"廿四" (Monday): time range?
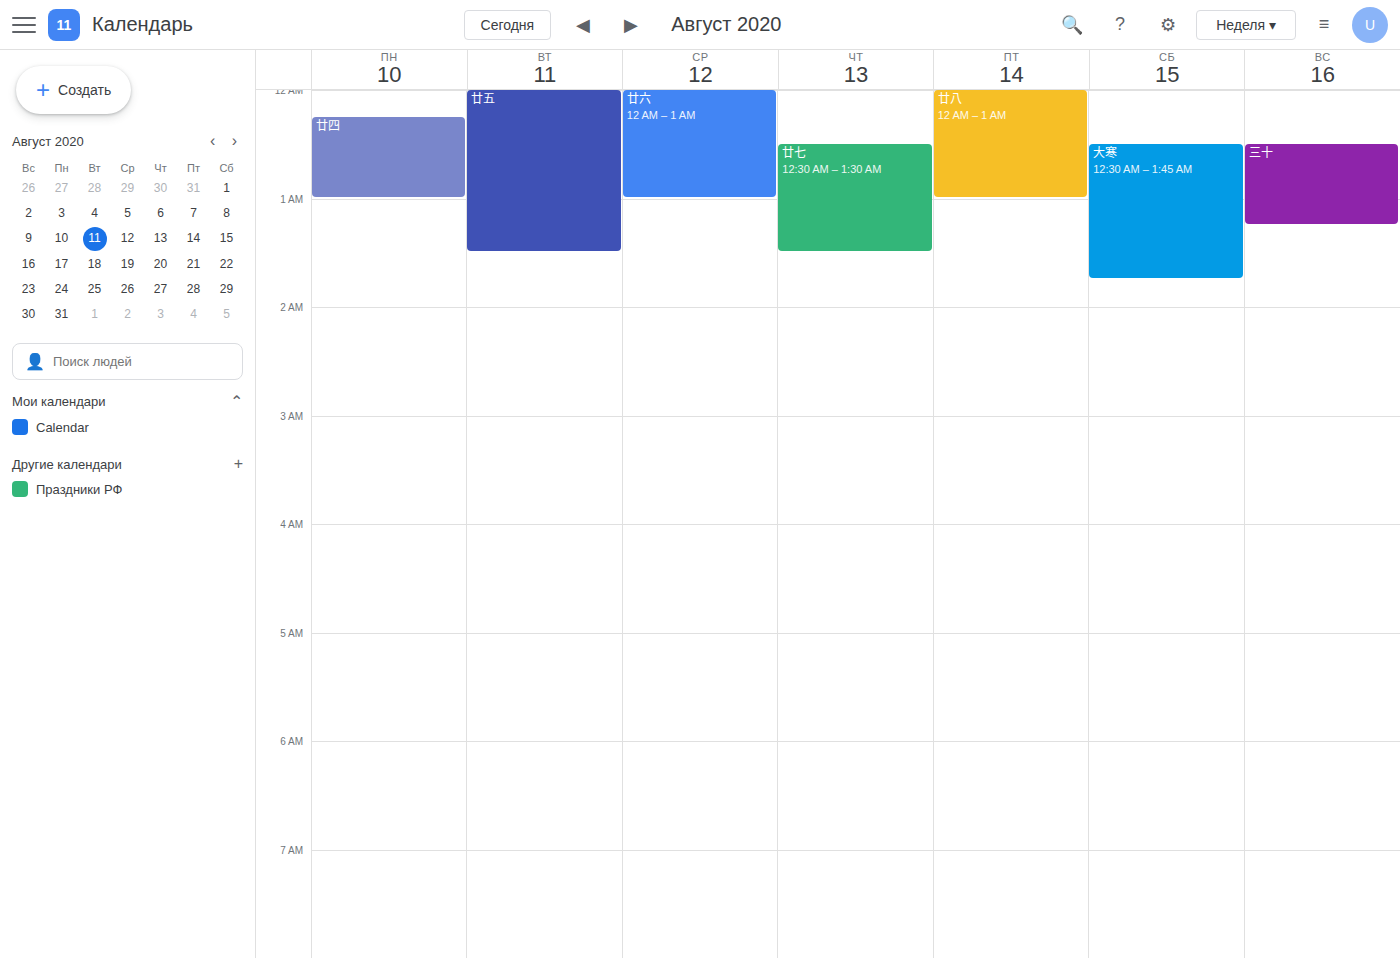
12:15 AM to 1:00 AM